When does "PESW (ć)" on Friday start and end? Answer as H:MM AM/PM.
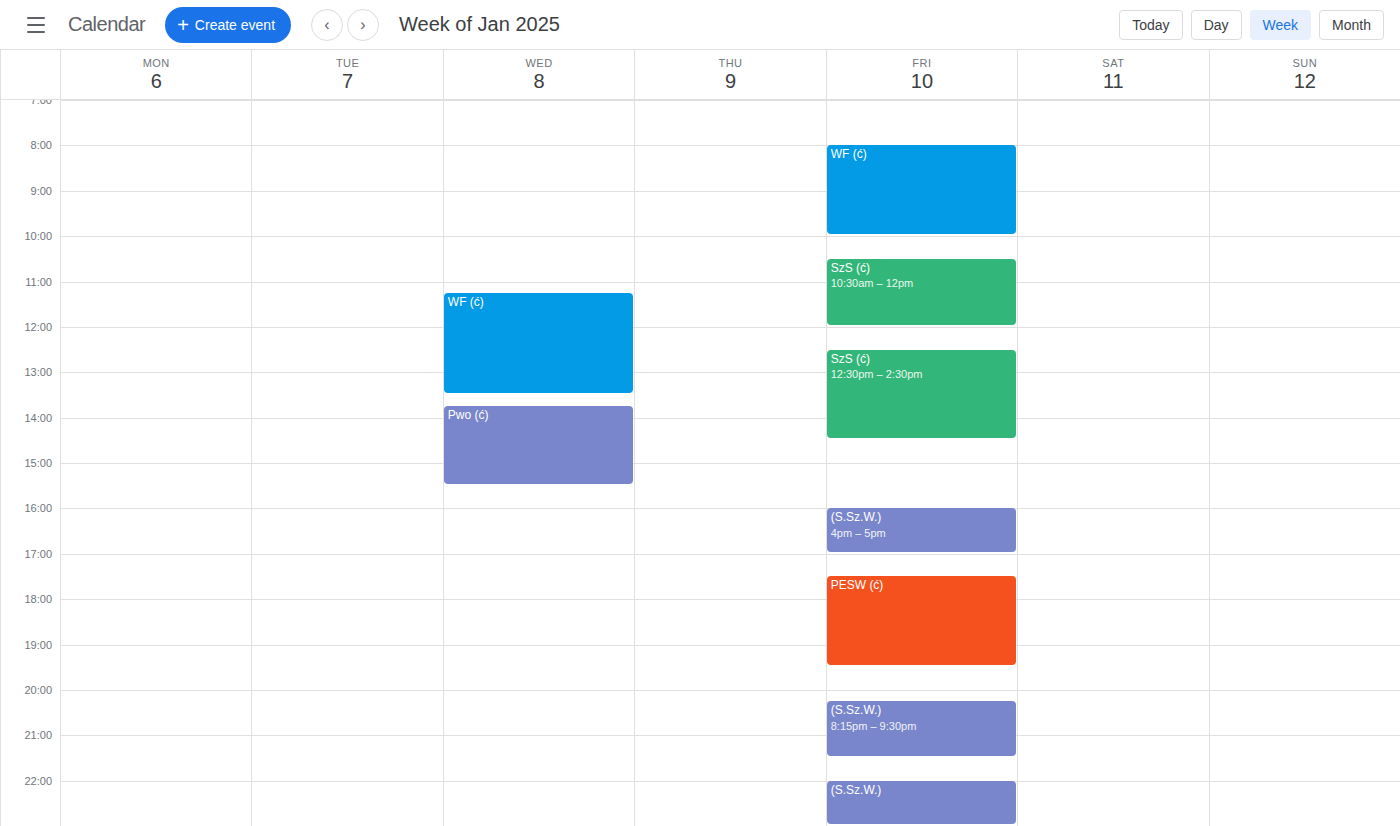
5:30 PM to 7:30 PM